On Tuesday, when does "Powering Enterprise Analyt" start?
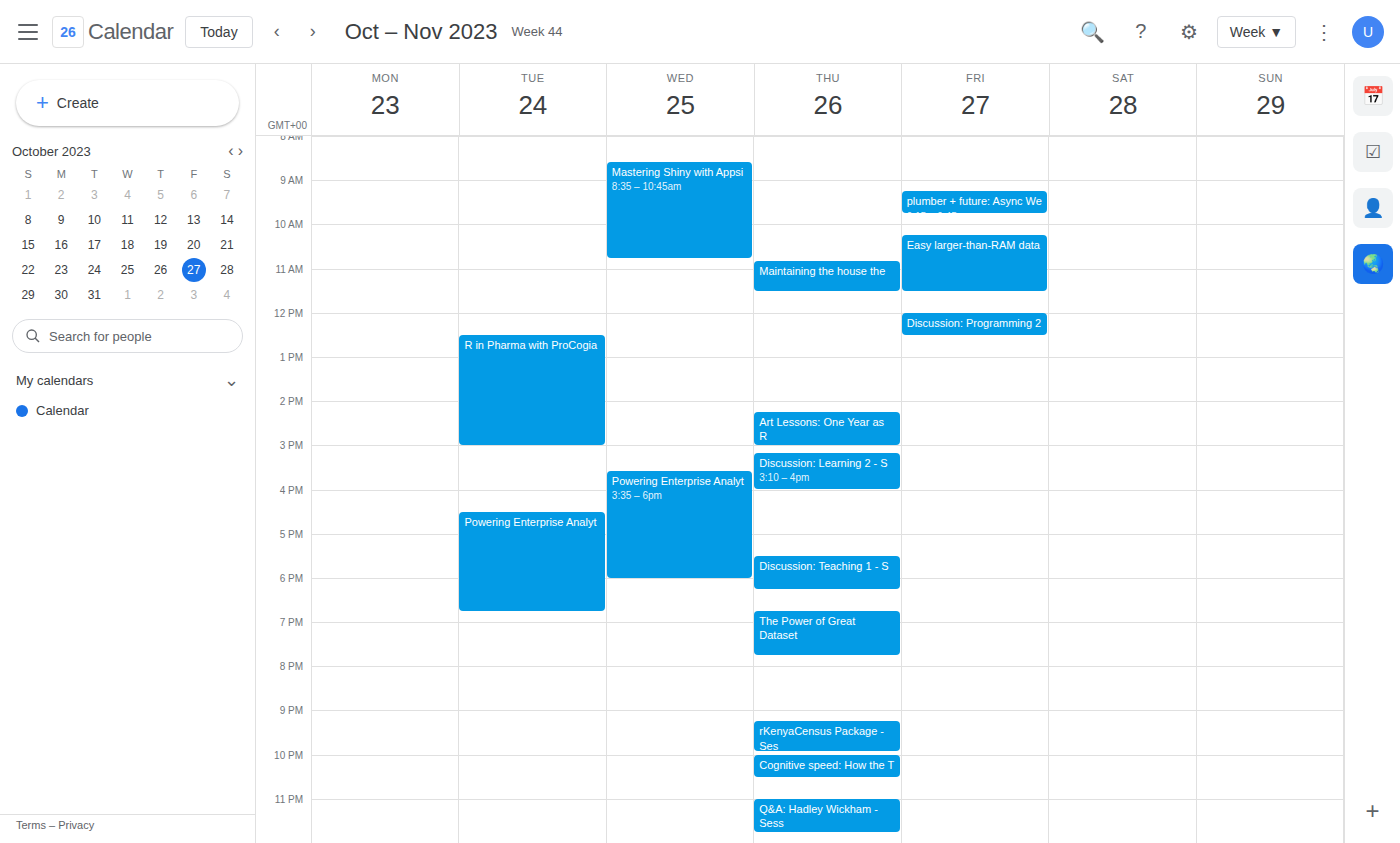
4:30 PM